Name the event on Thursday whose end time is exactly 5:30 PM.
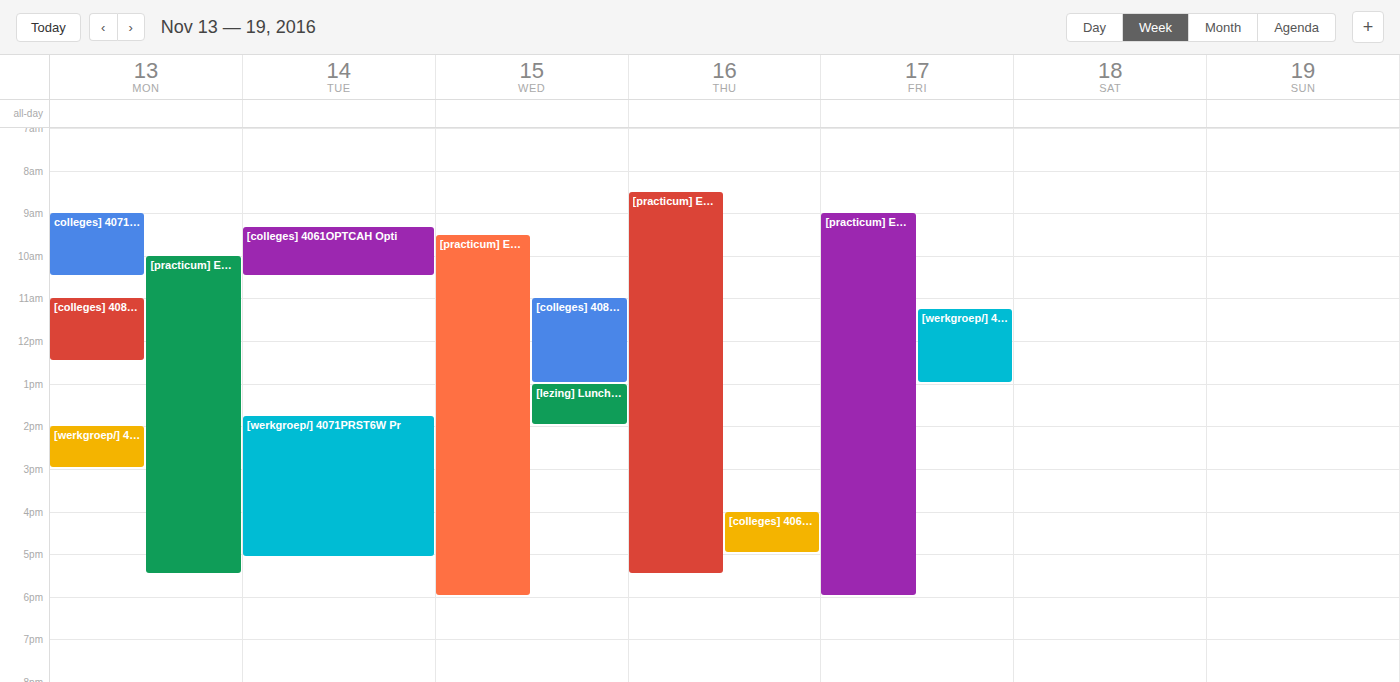
"[practicum] EN 2b"